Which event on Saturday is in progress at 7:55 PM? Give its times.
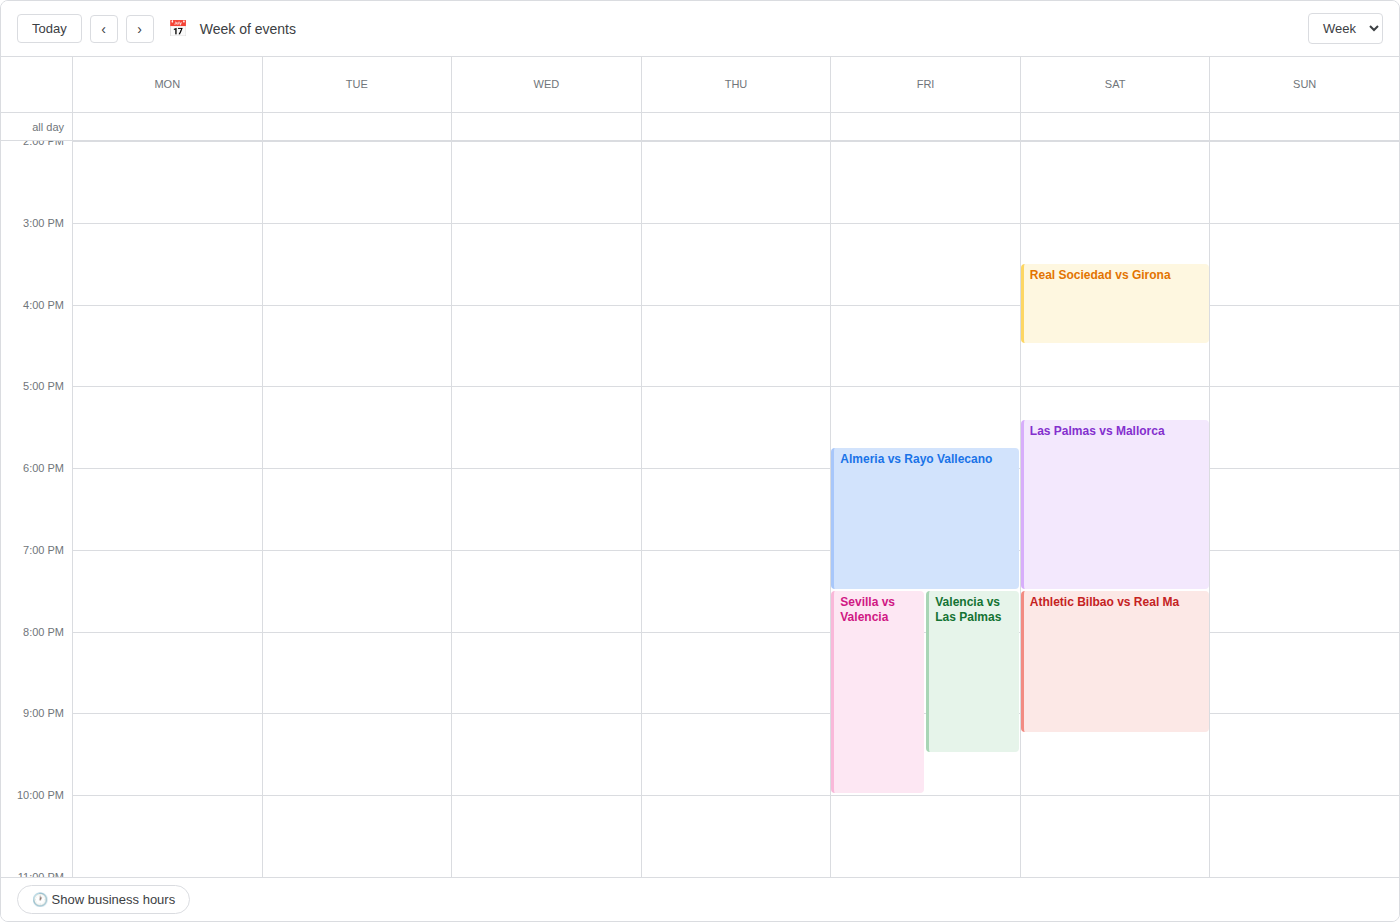
"Athletic Bilbao vs Real Ma", 7:30 PM to 9:15 PM